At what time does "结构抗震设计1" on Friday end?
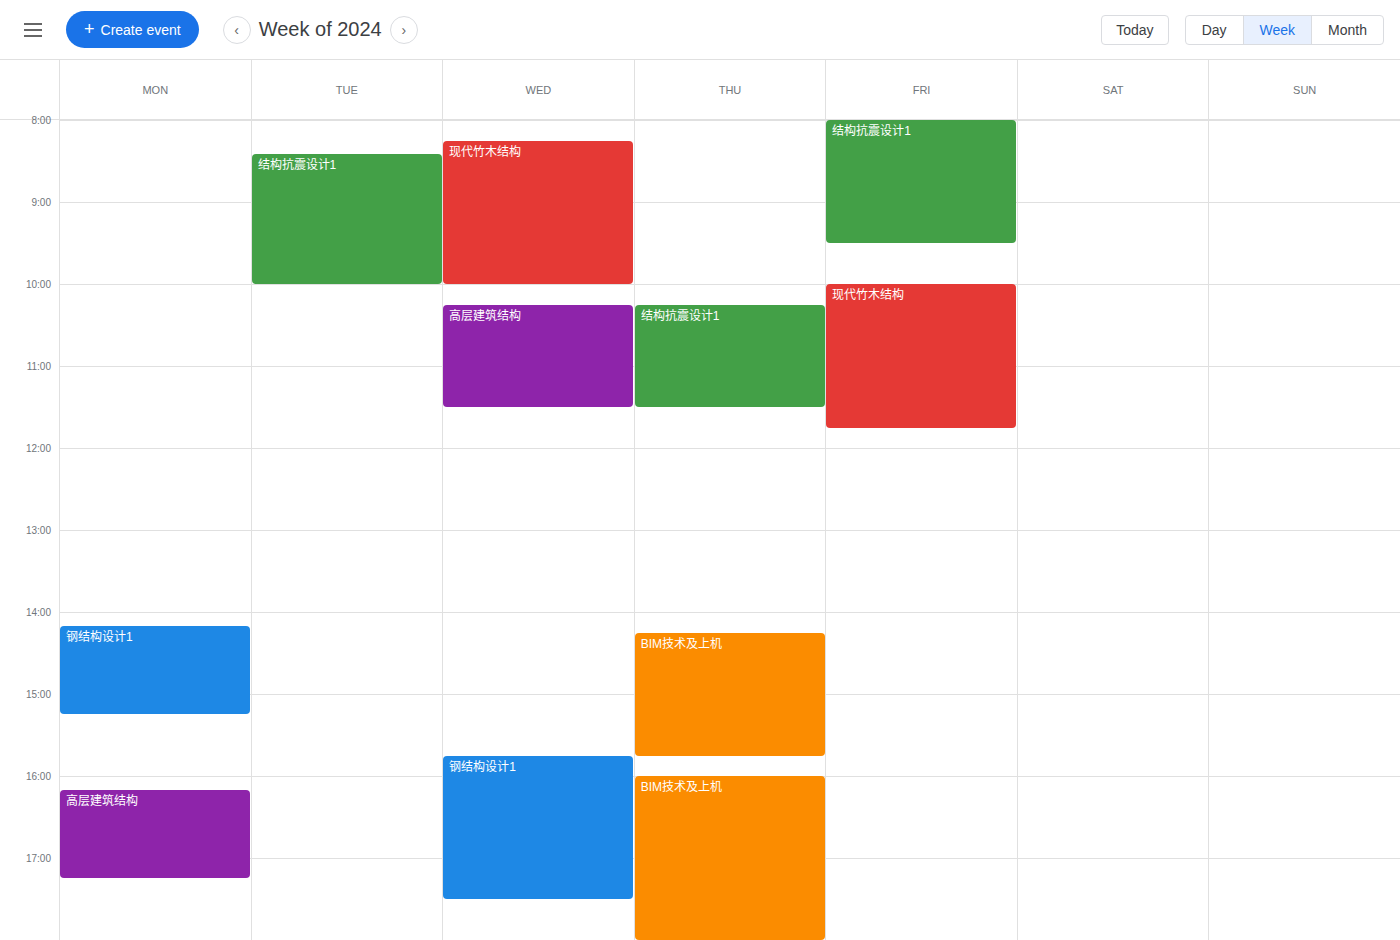
9:30 AM